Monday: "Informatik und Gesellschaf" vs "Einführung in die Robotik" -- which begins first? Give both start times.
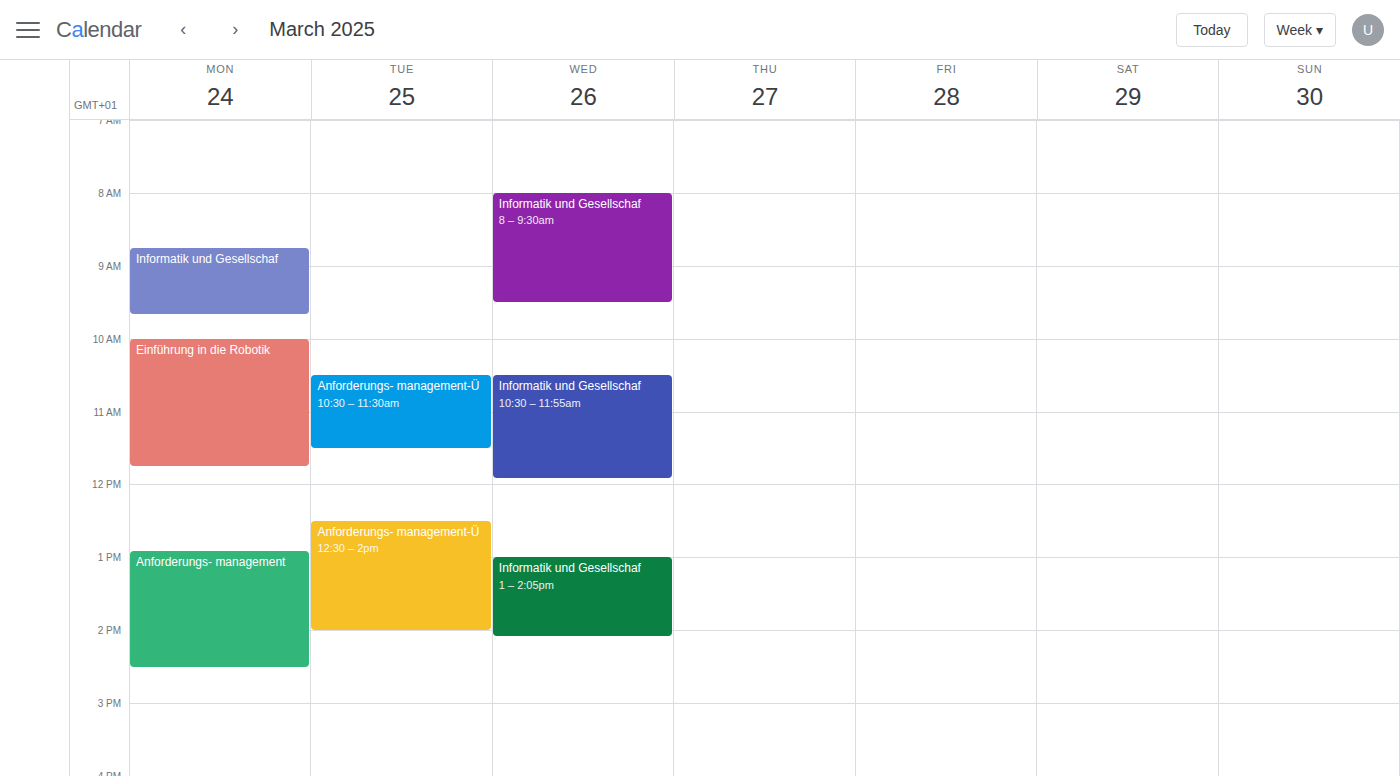
"Informatik und Gesellschaf" 8:45 AM; "Einführung in die Robotik" 10:00 AM.